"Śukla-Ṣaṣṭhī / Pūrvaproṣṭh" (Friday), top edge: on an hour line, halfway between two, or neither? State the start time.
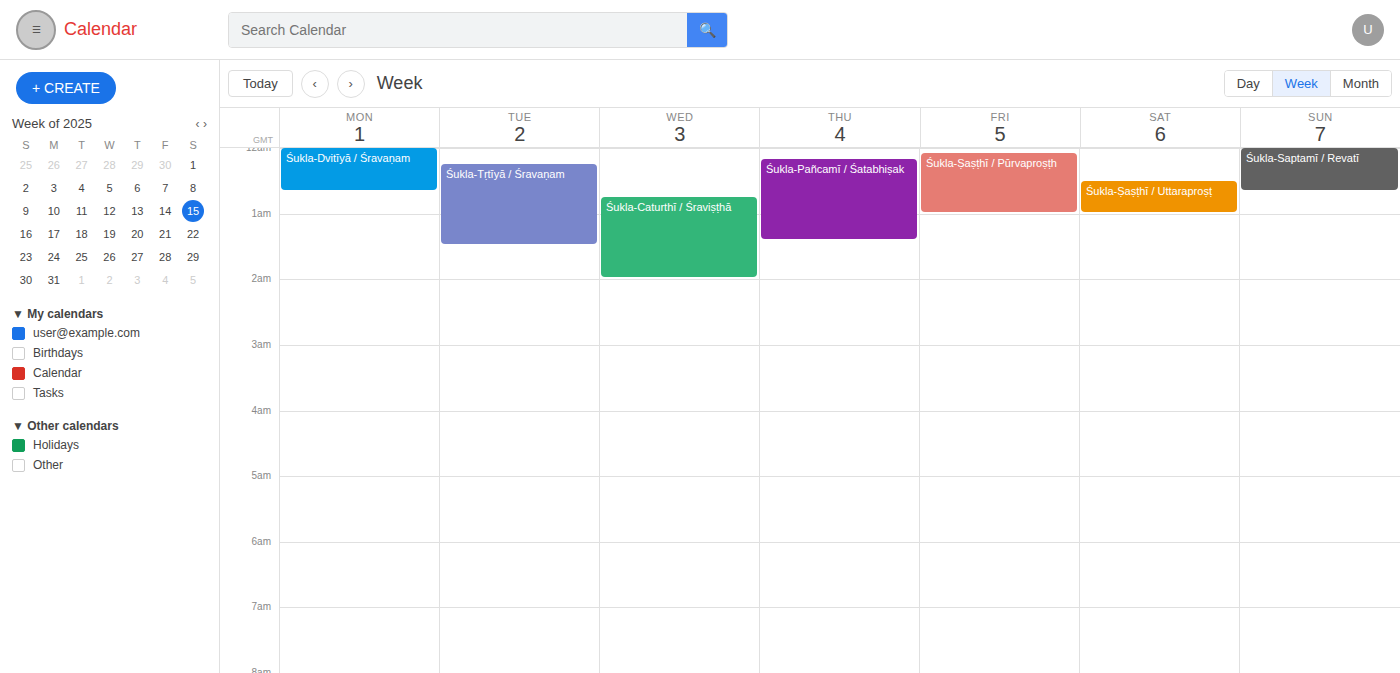
12:05 AM -- neither: 5 minutes below the 12 AM line and 55 minutes above the 1 AM line.